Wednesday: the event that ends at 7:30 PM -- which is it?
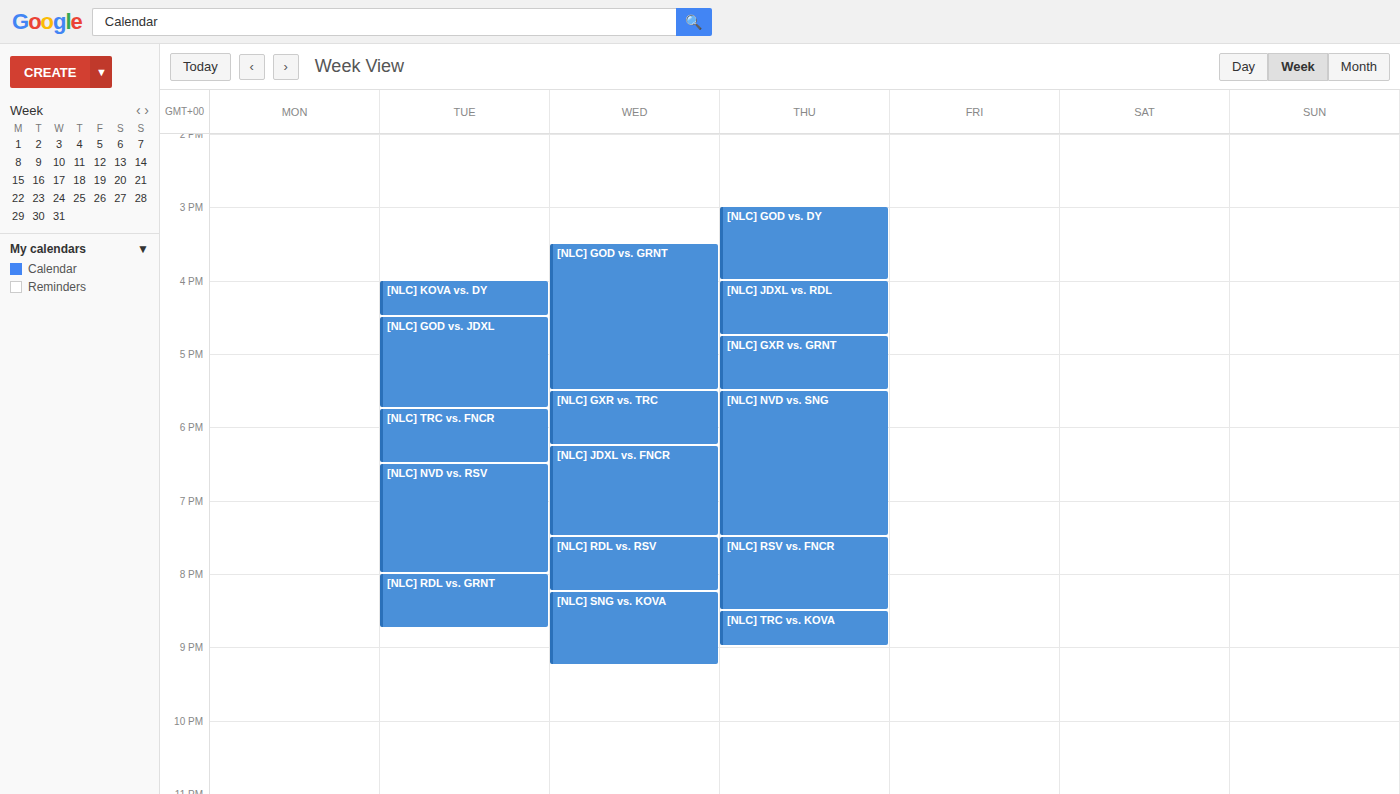
"[NLC] JDXL vs. FNCR"